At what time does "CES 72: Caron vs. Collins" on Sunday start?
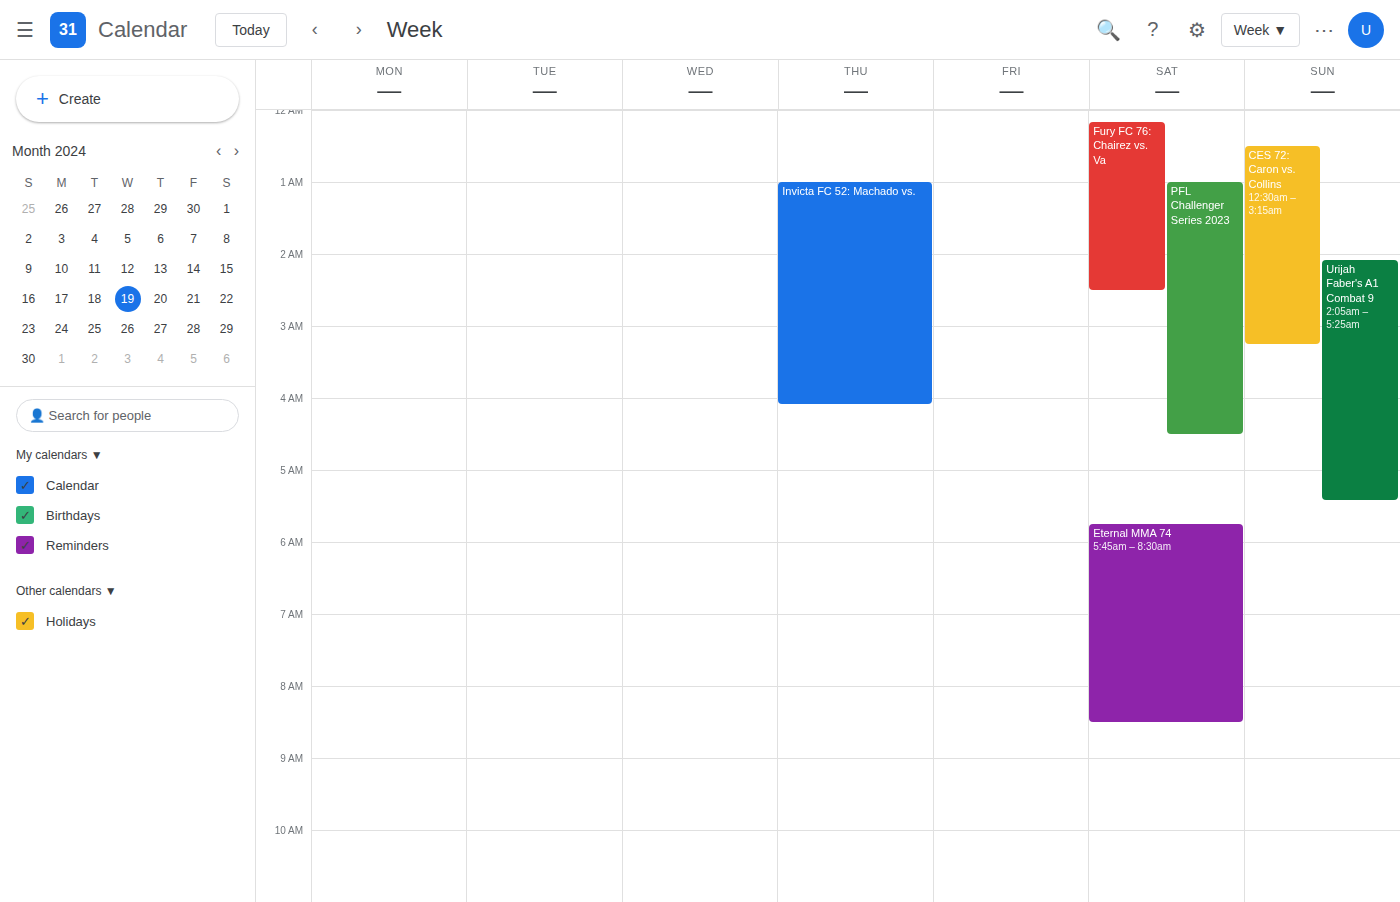
00:30